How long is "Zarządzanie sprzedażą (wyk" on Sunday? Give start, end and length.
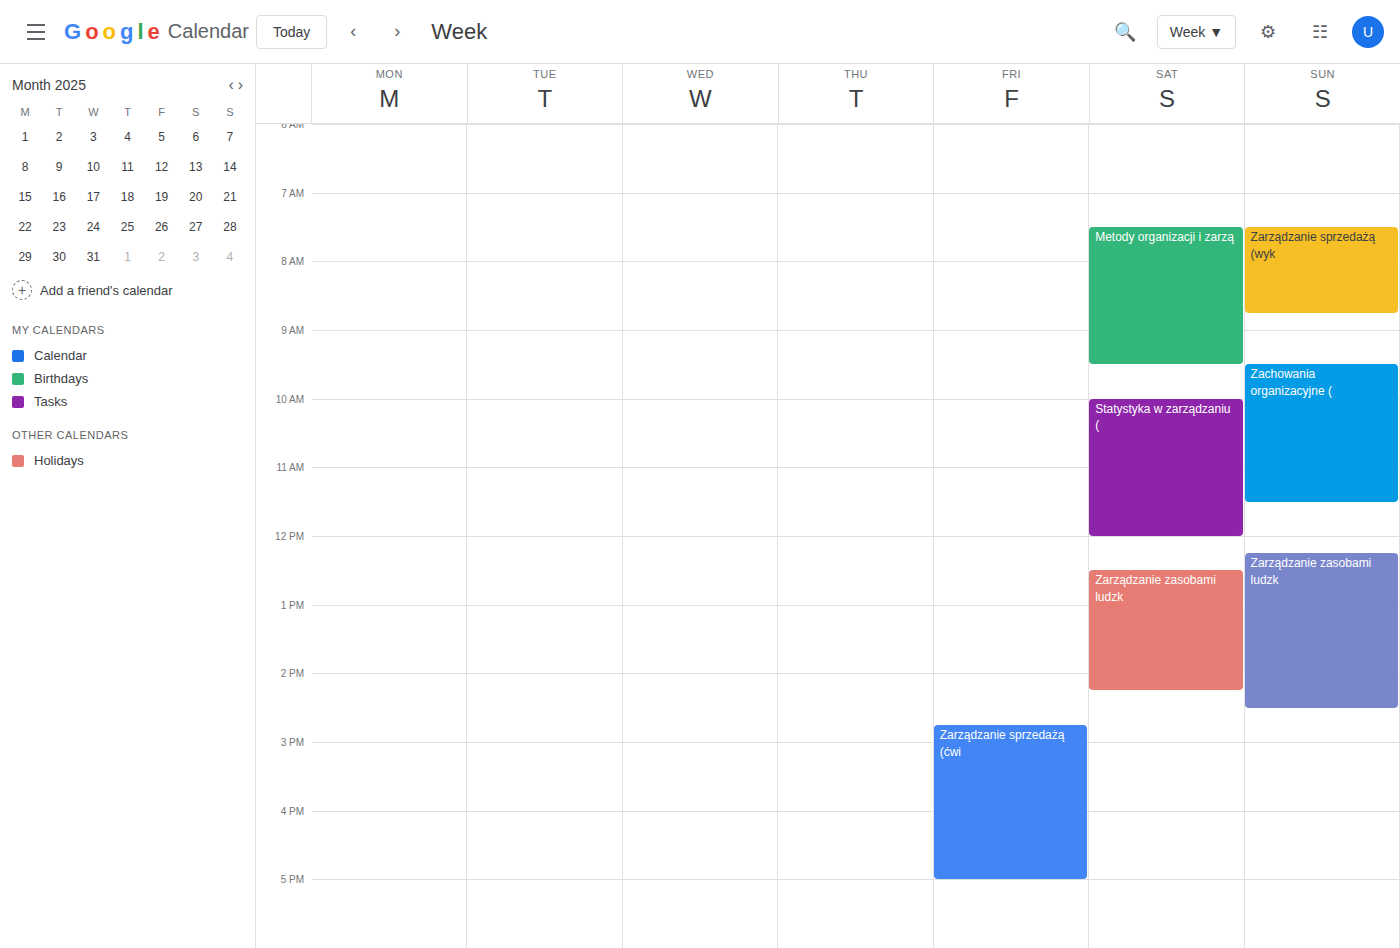
7:30 AM to 8:45 AM, 1 hour 15 minutes